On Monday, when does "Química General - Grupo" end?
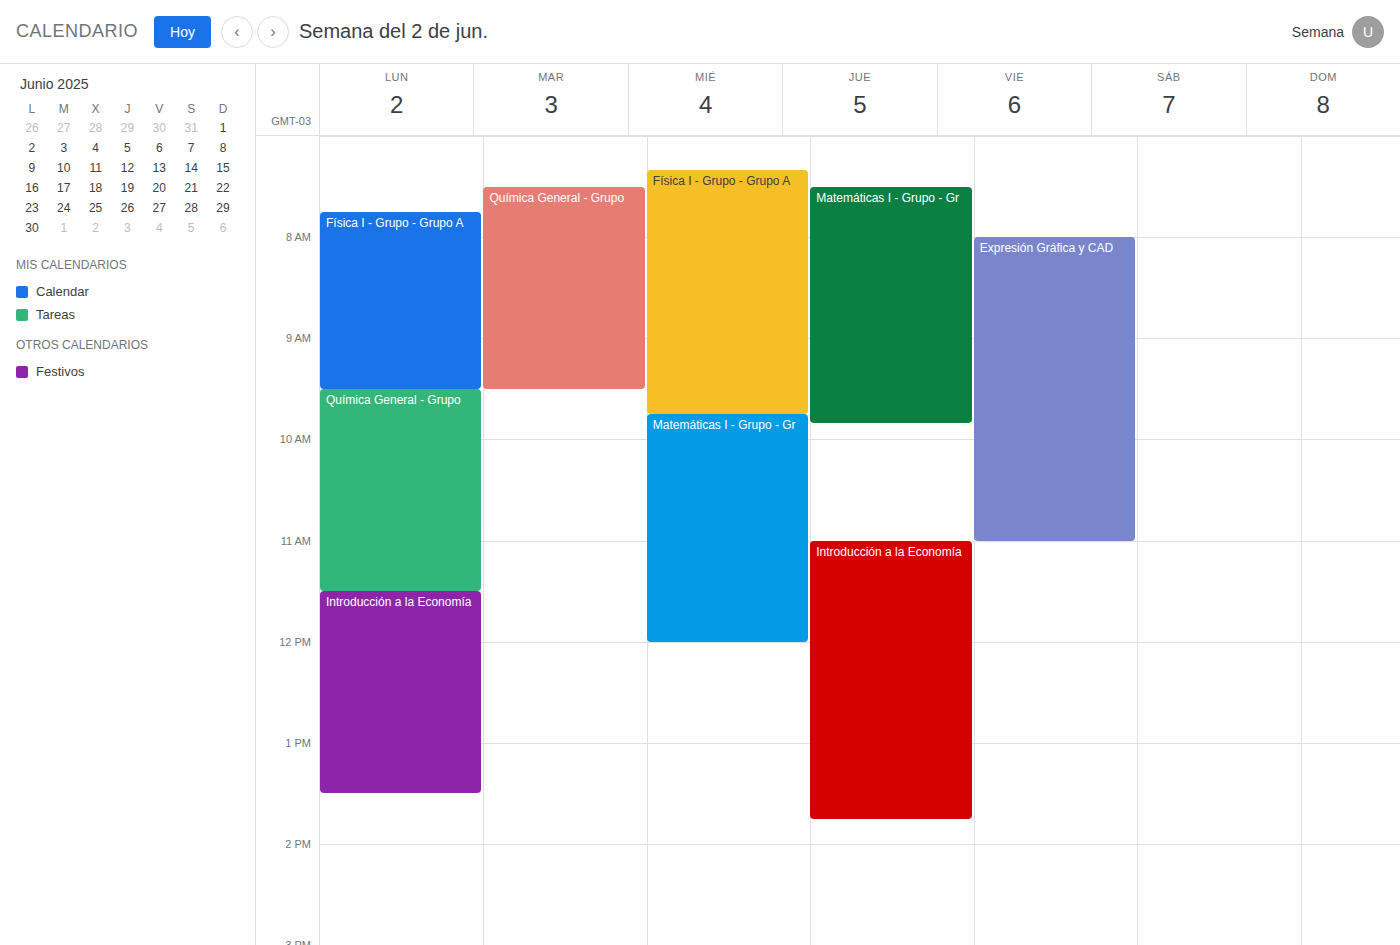
11:30 AM